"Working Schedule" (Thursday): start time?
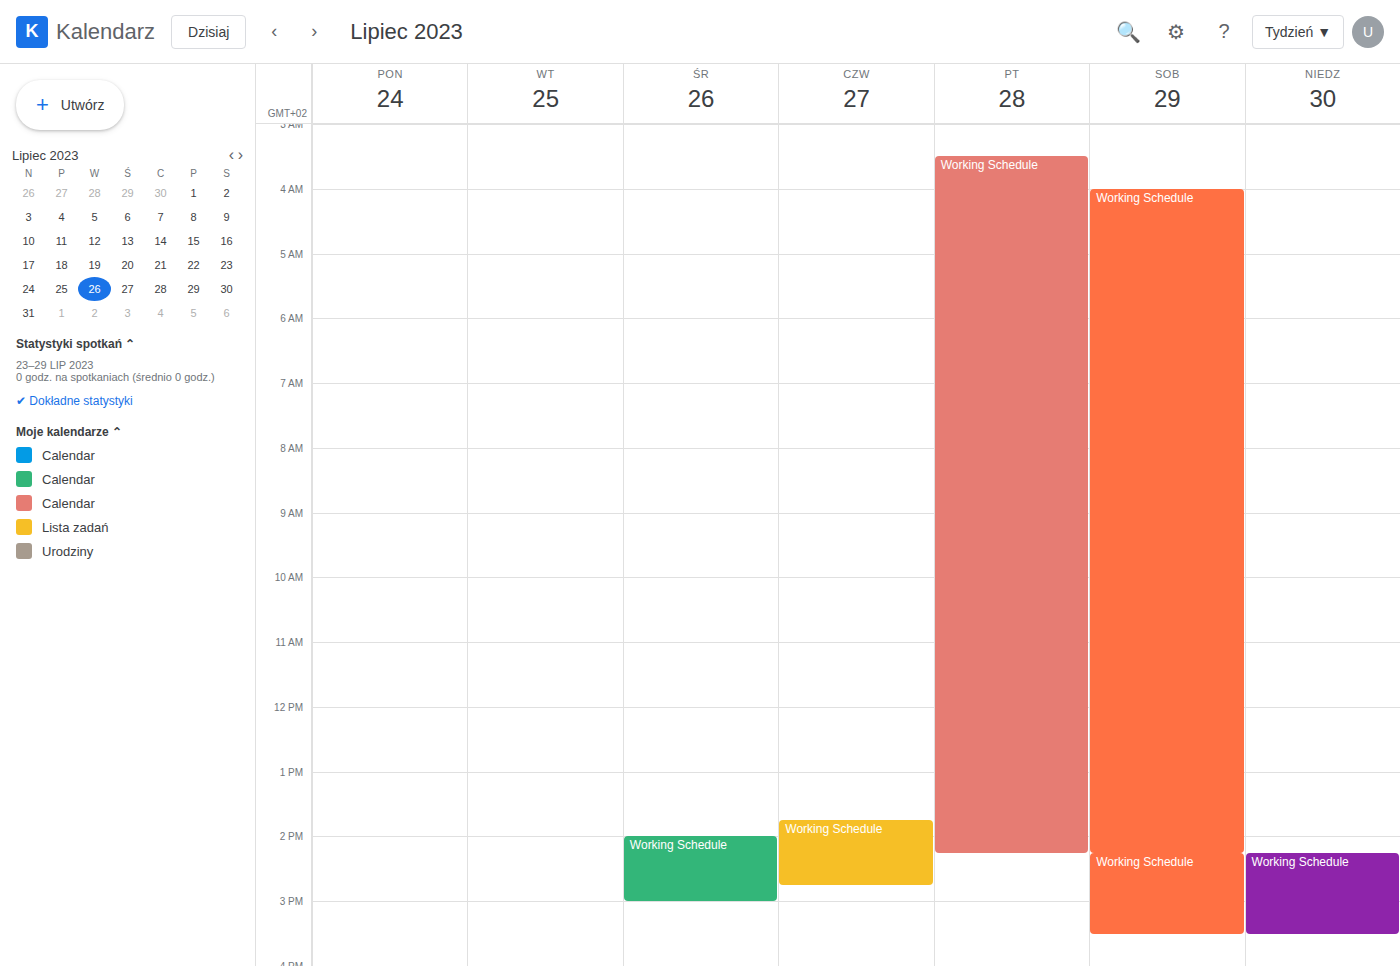
1:45 PM